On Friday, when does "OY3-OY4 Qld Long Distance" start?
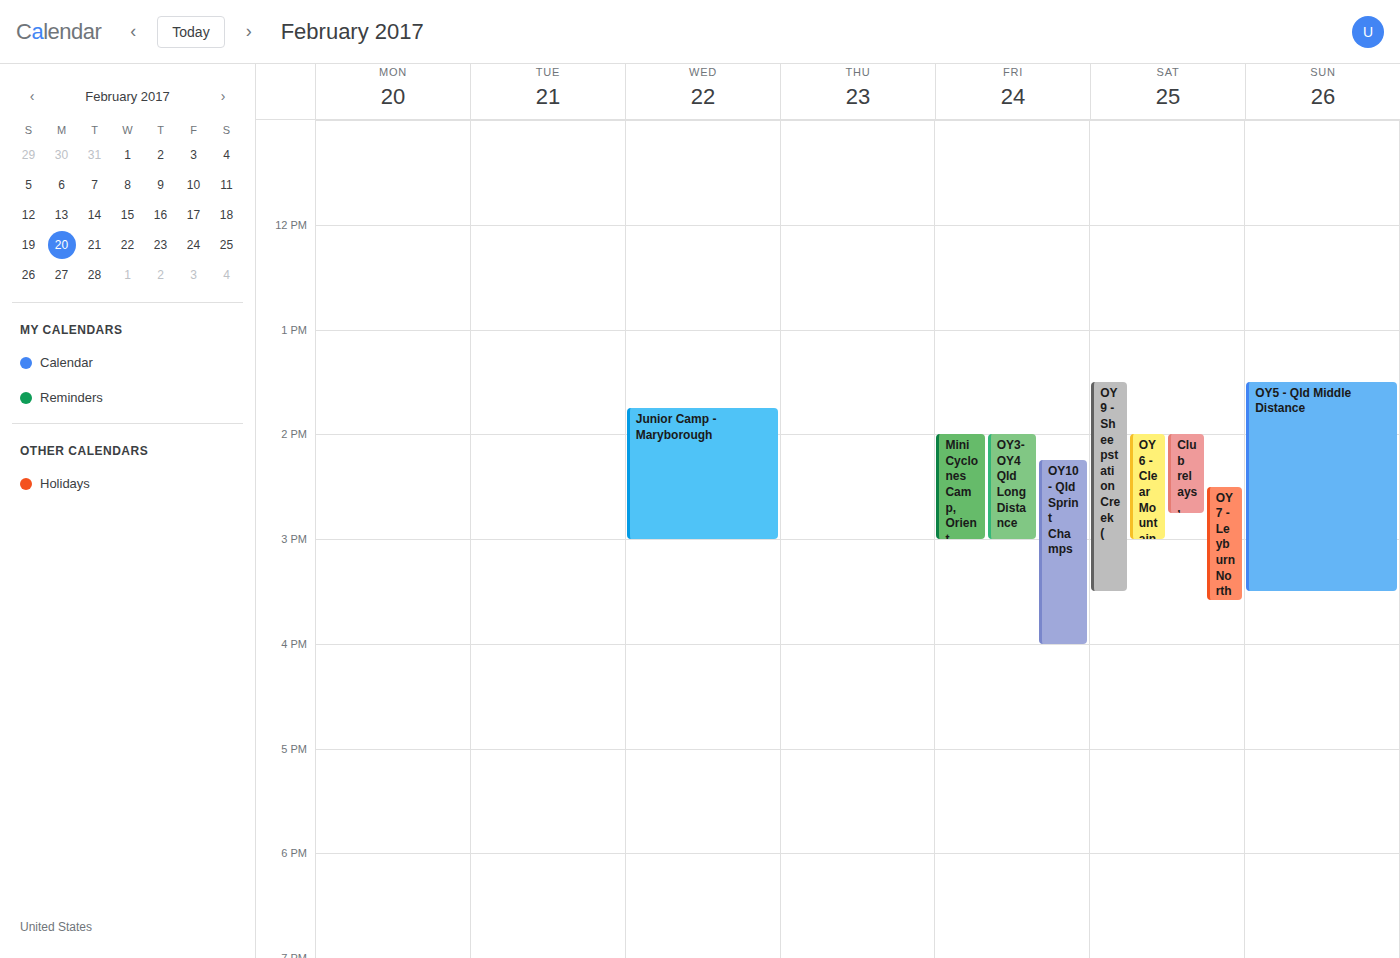
2:00 PM